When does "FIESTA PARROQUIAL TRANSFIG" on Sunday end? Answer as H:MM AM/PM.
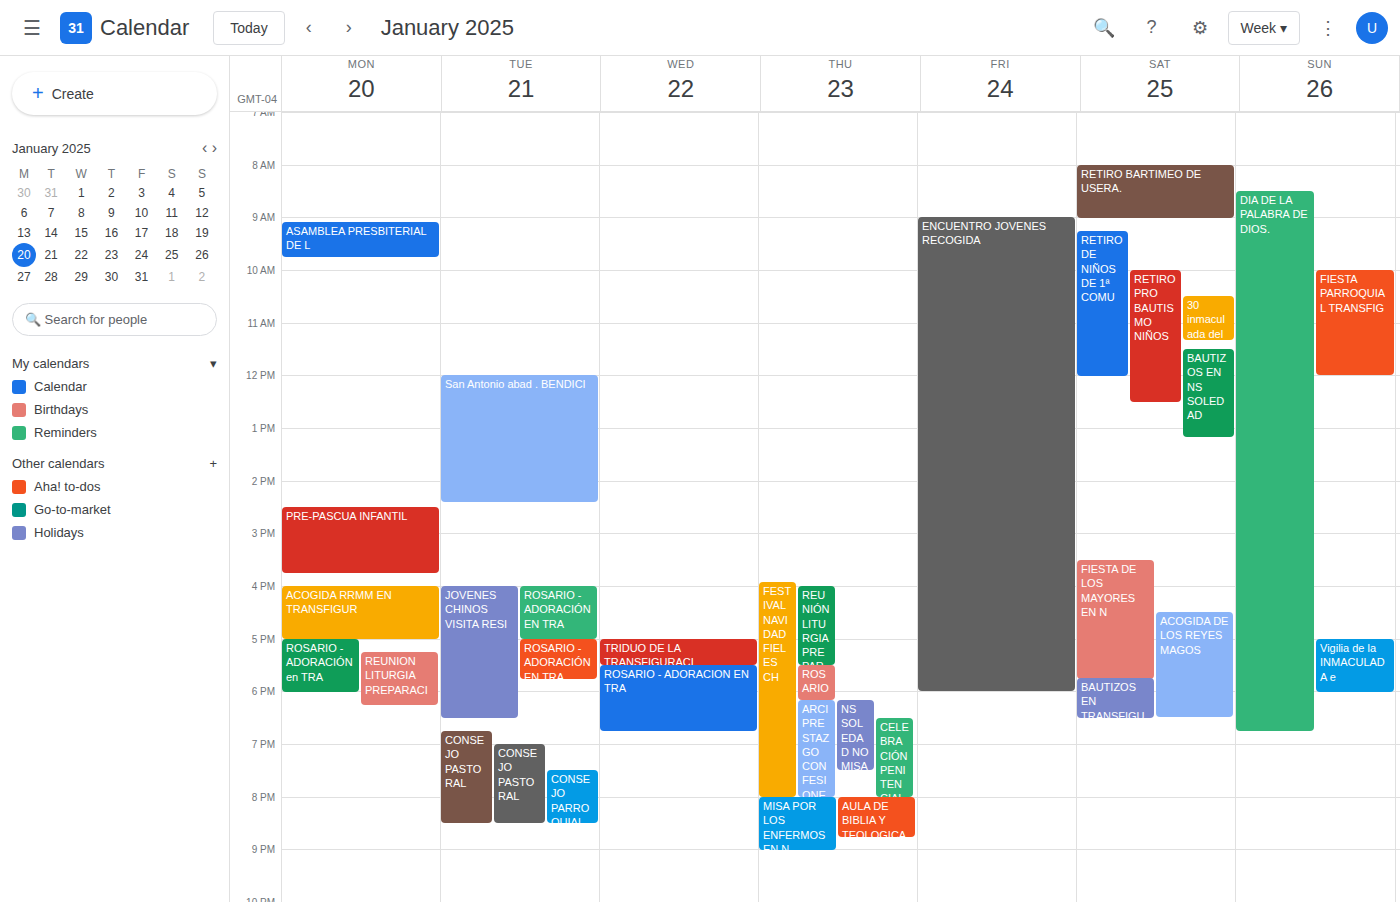
12:00 PM